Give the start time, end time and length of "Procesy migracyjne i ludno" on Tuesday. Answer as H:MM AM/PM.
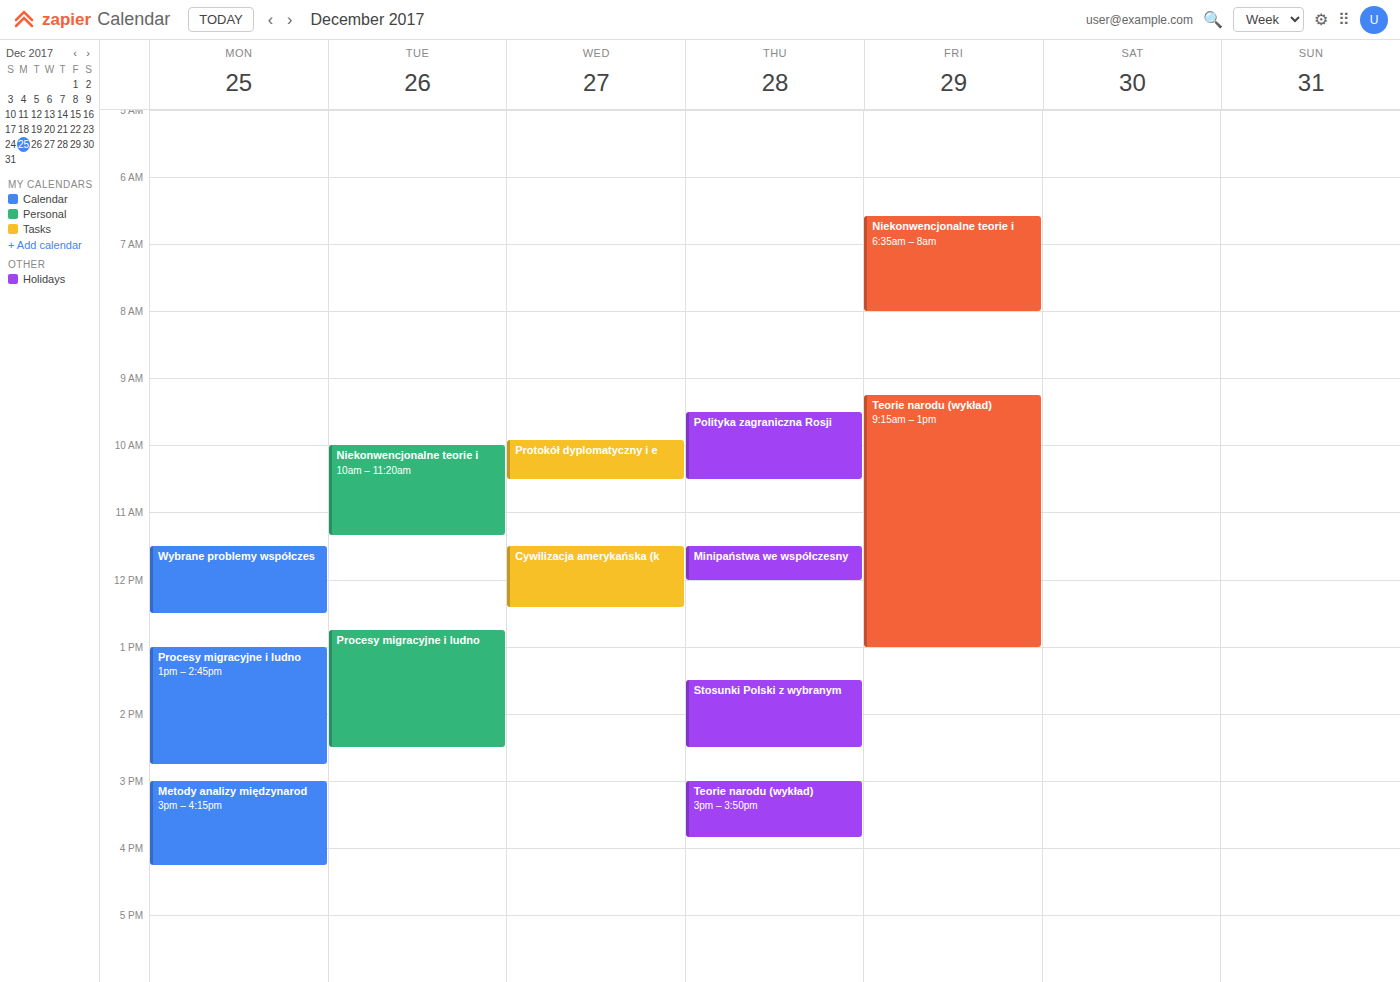
12:45 PM to 2:30 PM, 1 hour 45 minutes